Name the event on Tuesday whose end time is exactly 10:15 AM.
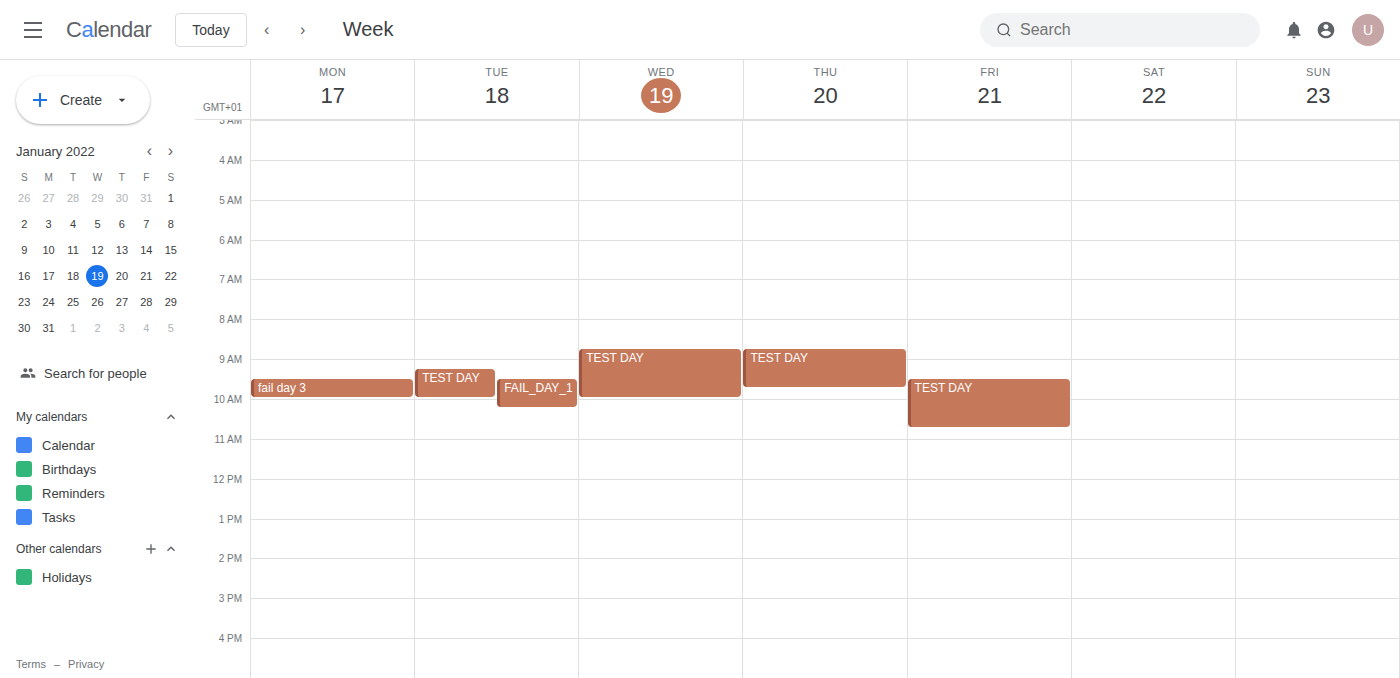
"FAIL_DAY_1"